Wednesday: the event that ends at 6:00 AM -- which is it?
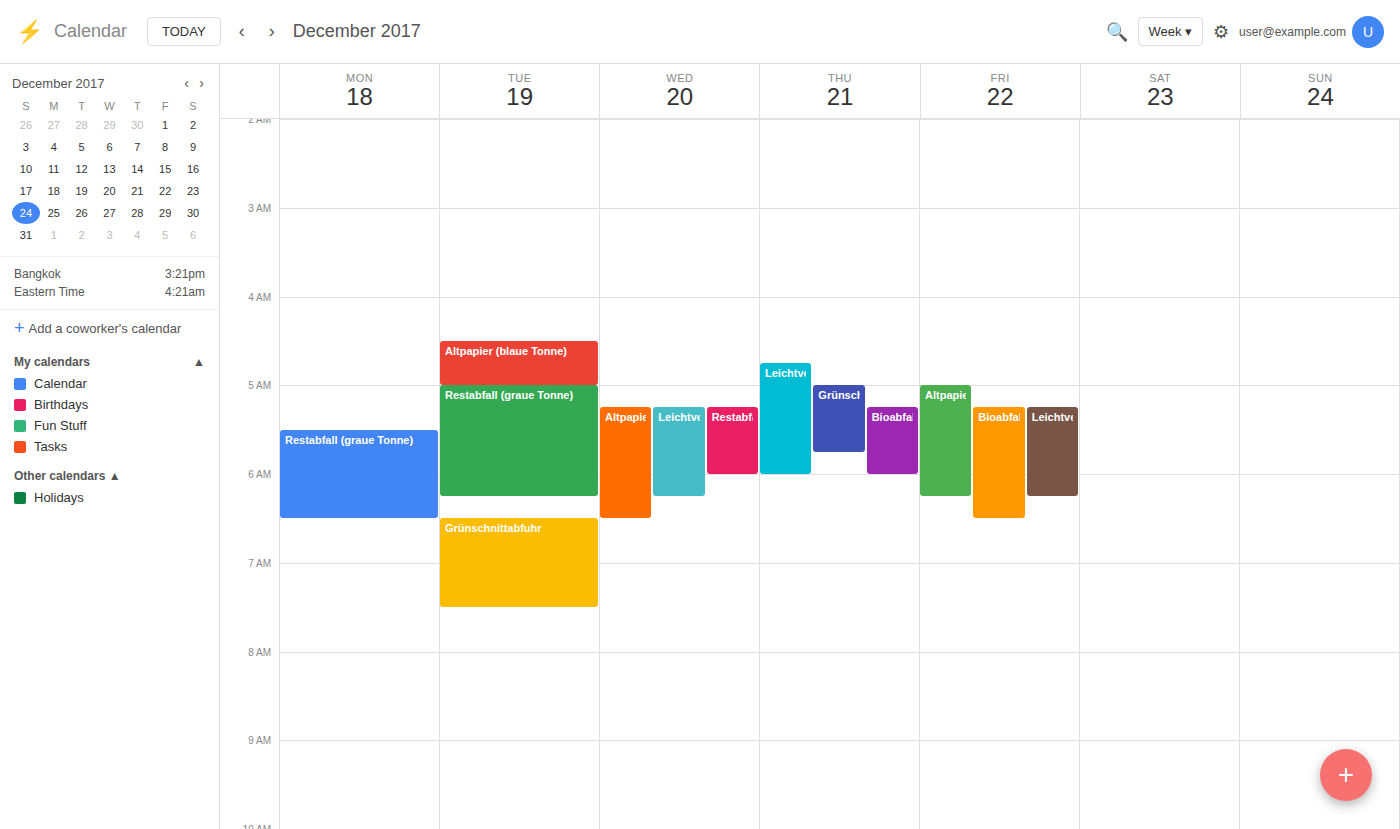
"Restabfall (graue Tonne)"